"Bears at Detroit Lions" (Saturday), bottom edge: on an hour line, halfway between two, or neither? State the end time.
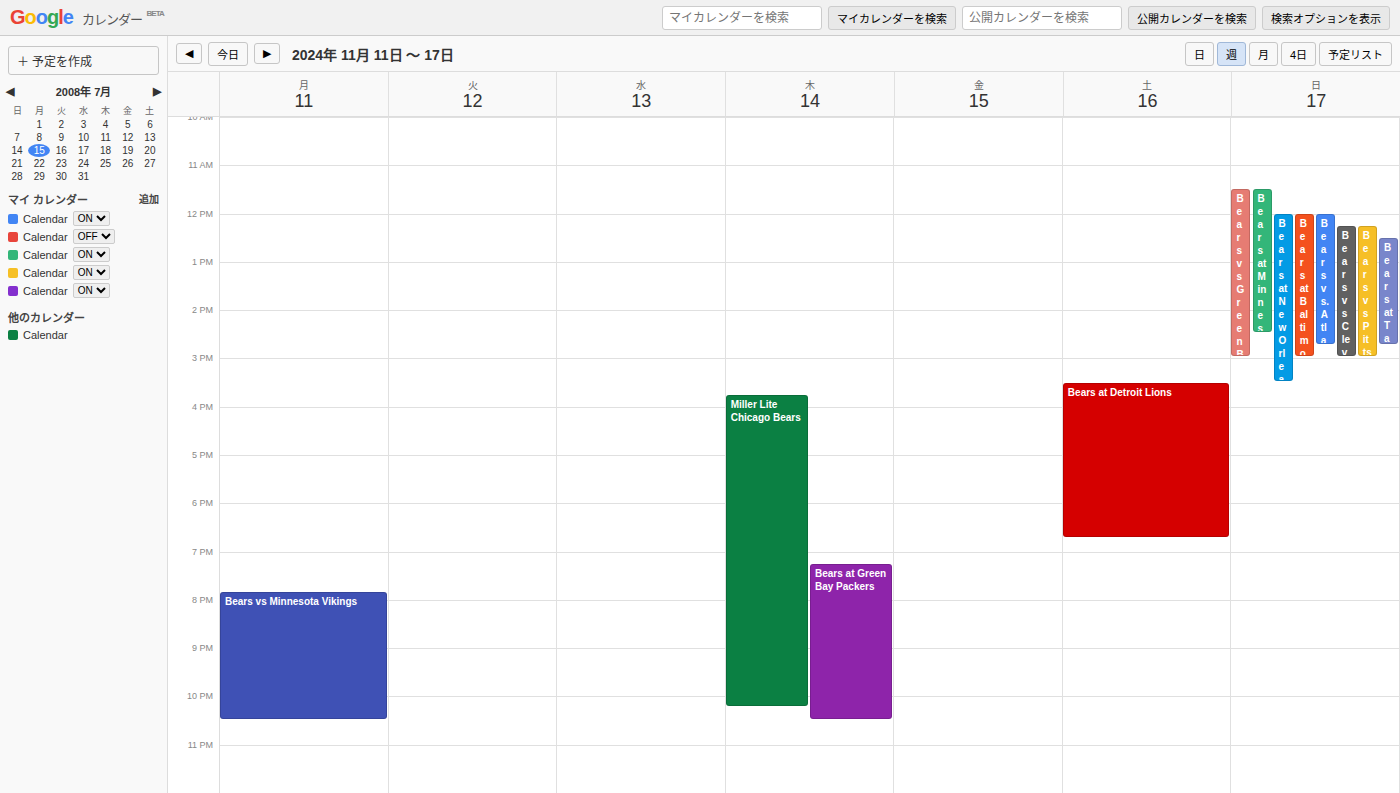
6:45 PM -- neither: three quarters of the way from the 6 PM line to the 7 PM line.